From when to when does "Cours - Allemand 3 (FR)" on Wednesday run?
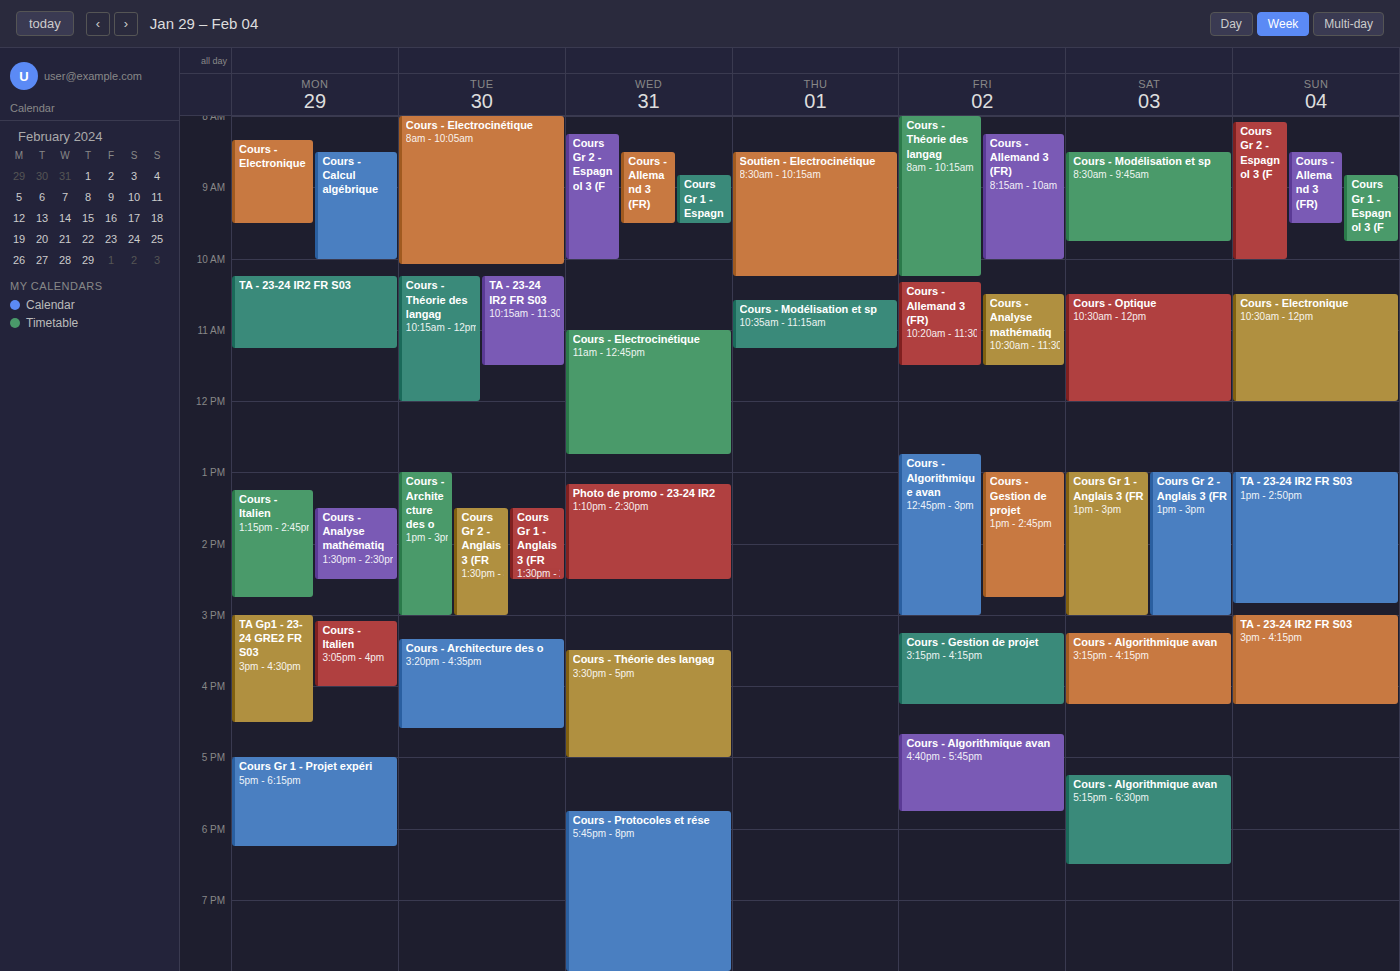
8:30 AM to 9:30 AM